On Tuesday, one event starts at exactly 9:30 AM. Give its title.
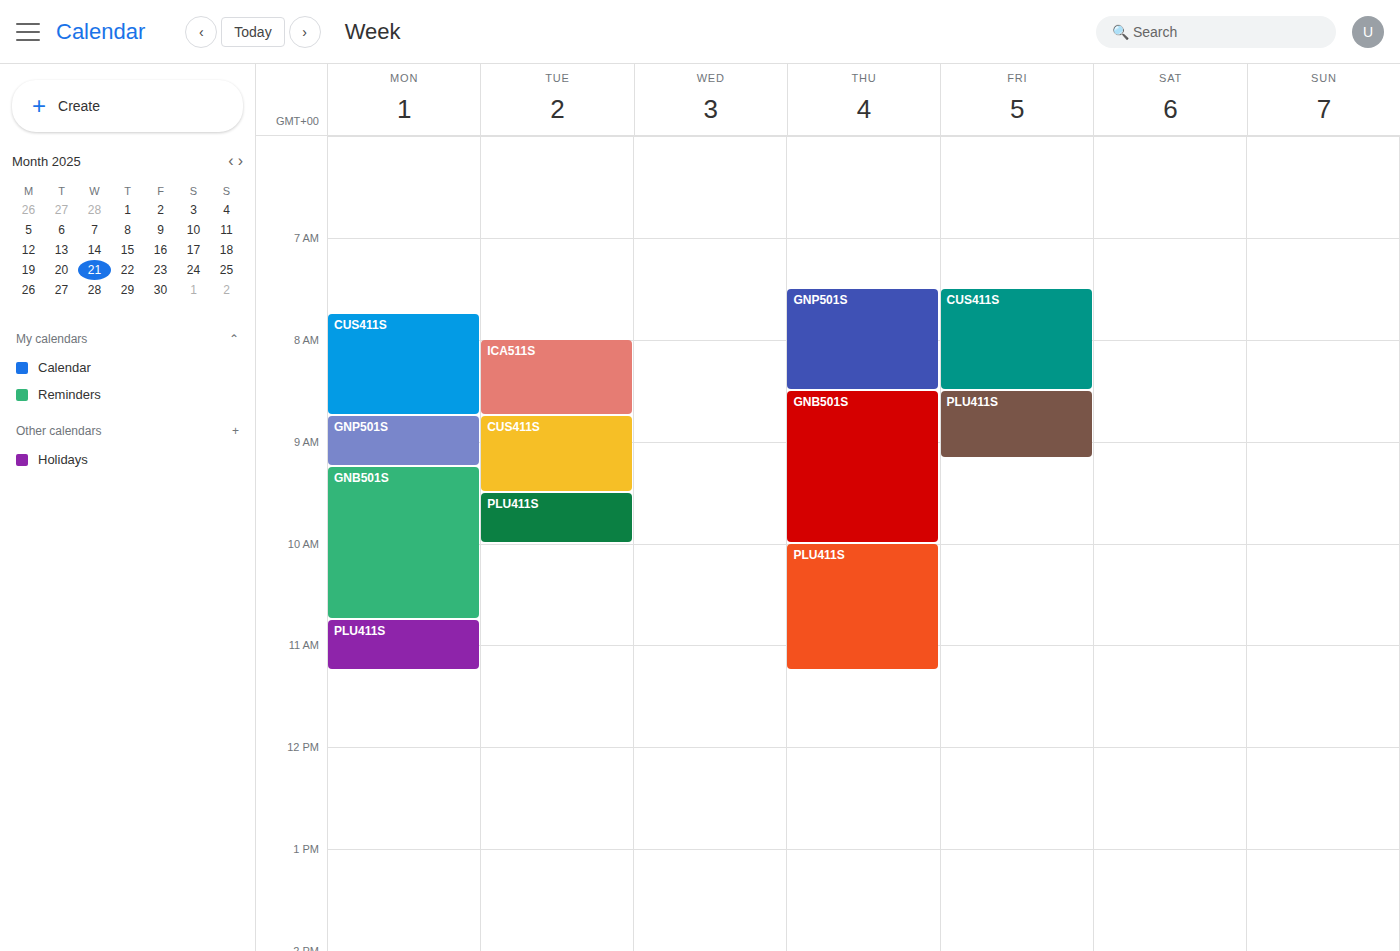
"PLU411S"